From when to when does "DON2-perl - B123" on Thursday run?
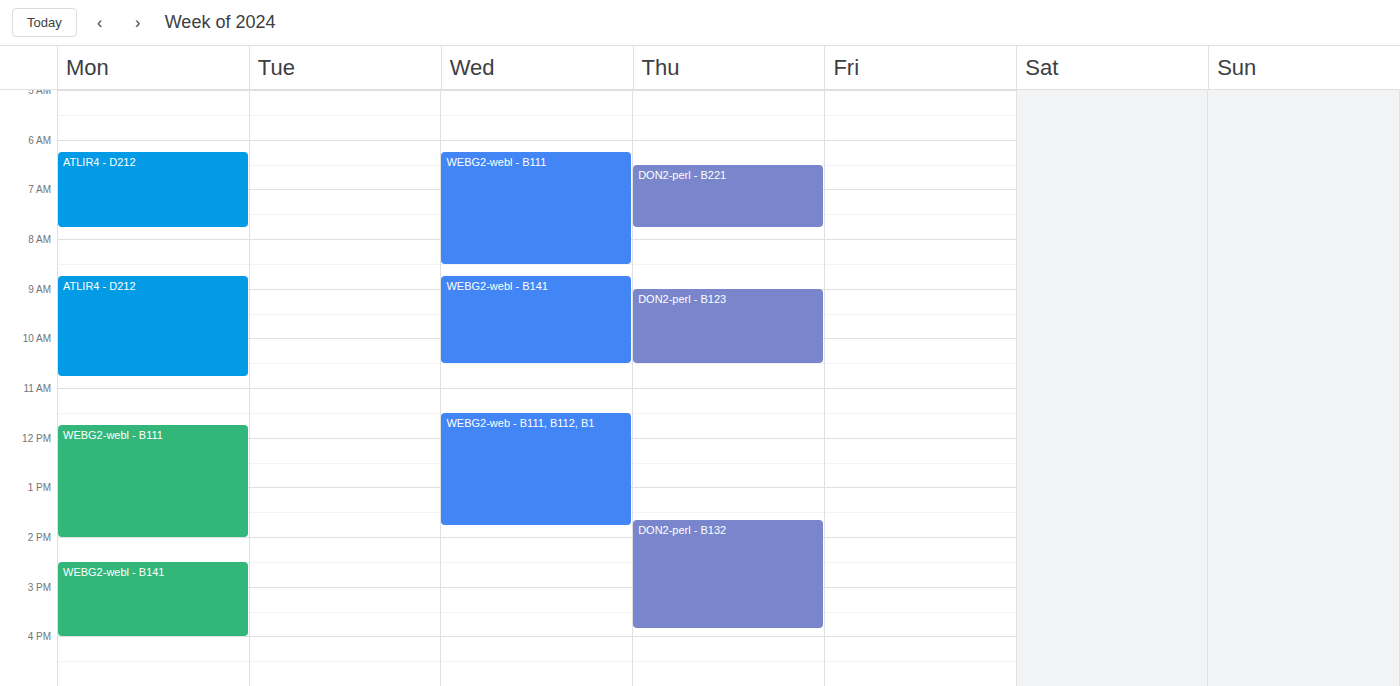
9:00 AM to 10:30 AM